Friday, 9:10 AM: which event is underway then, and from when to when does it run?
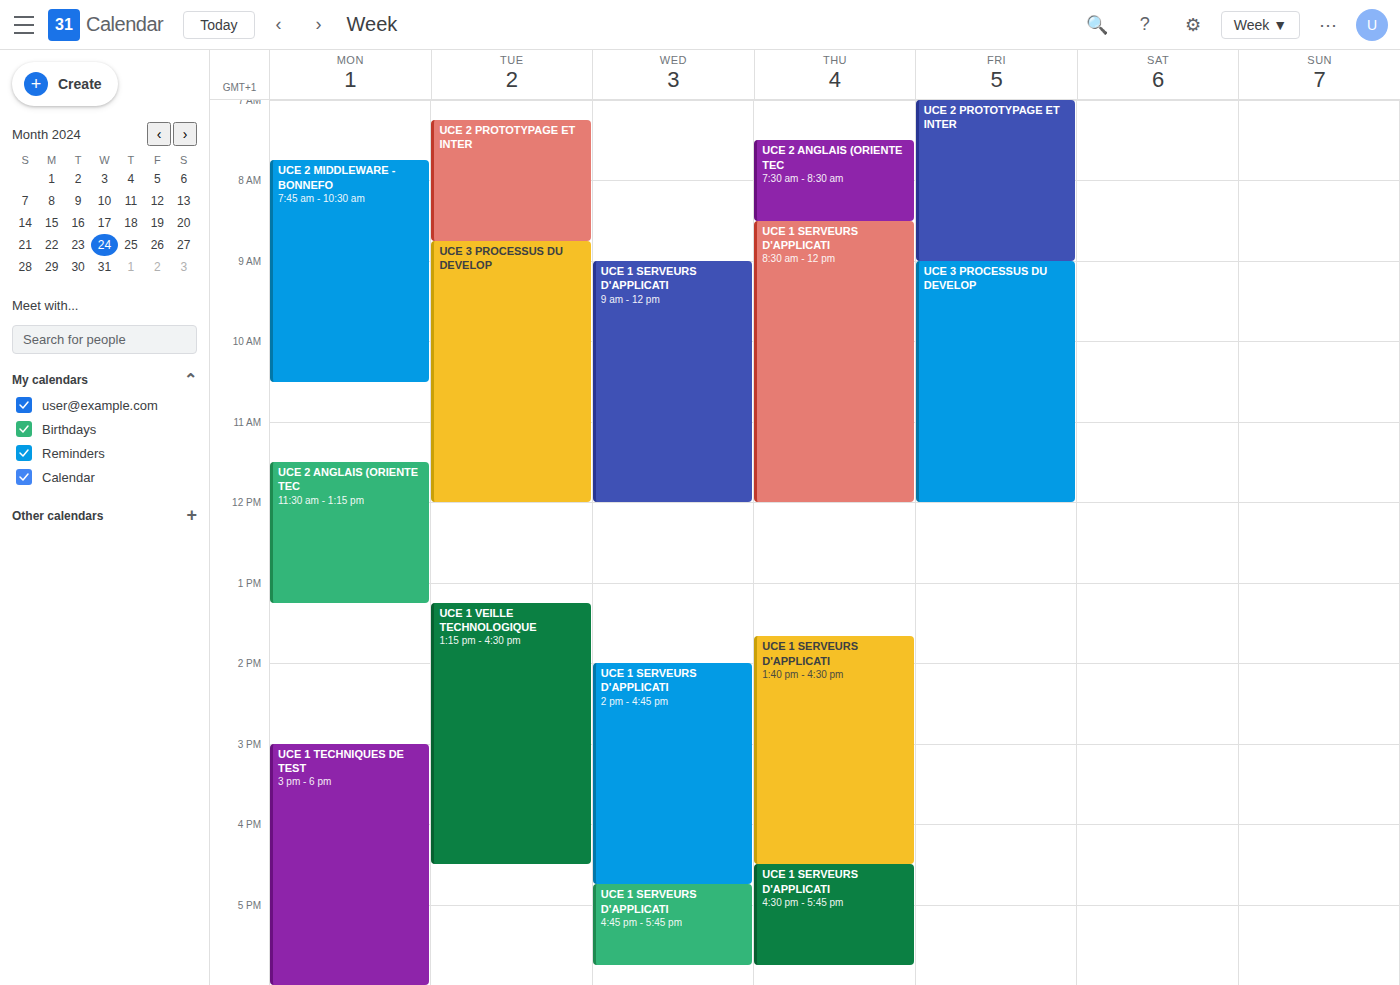
"UCE 3 PROCESSUS DU DEVELOP", 9:00 AM to 12:00 PM